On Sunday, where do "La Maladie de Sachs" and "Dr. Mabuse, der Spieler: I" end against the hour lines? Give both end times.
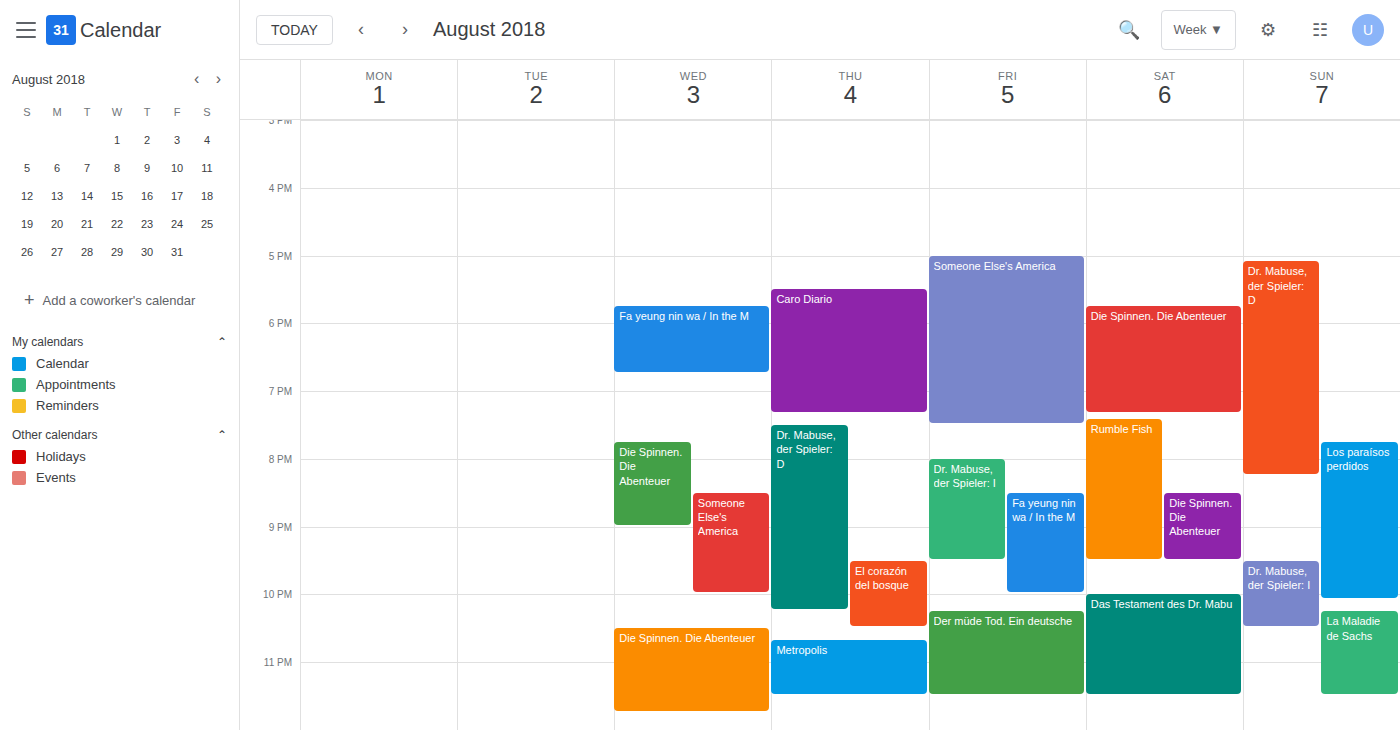
"La Maladie de Sachs": 11:30 PM, halfway between the 11 PM and 12 AM lines. "Dr. Mabuse, der Spieler: I": 10:30 PM, halfway between the 10 PM and 11 PM lines.